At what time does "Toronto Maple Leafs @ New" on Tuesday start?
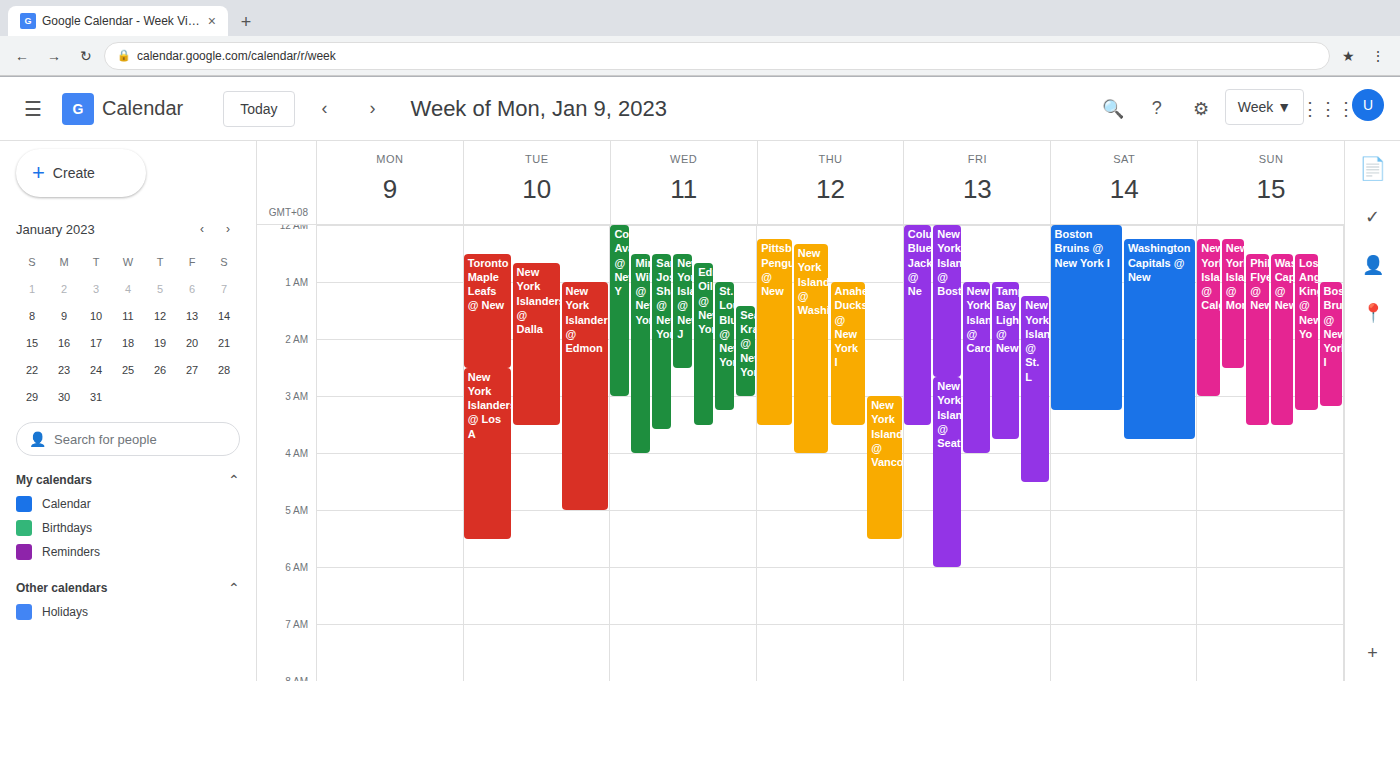
12:30 AM